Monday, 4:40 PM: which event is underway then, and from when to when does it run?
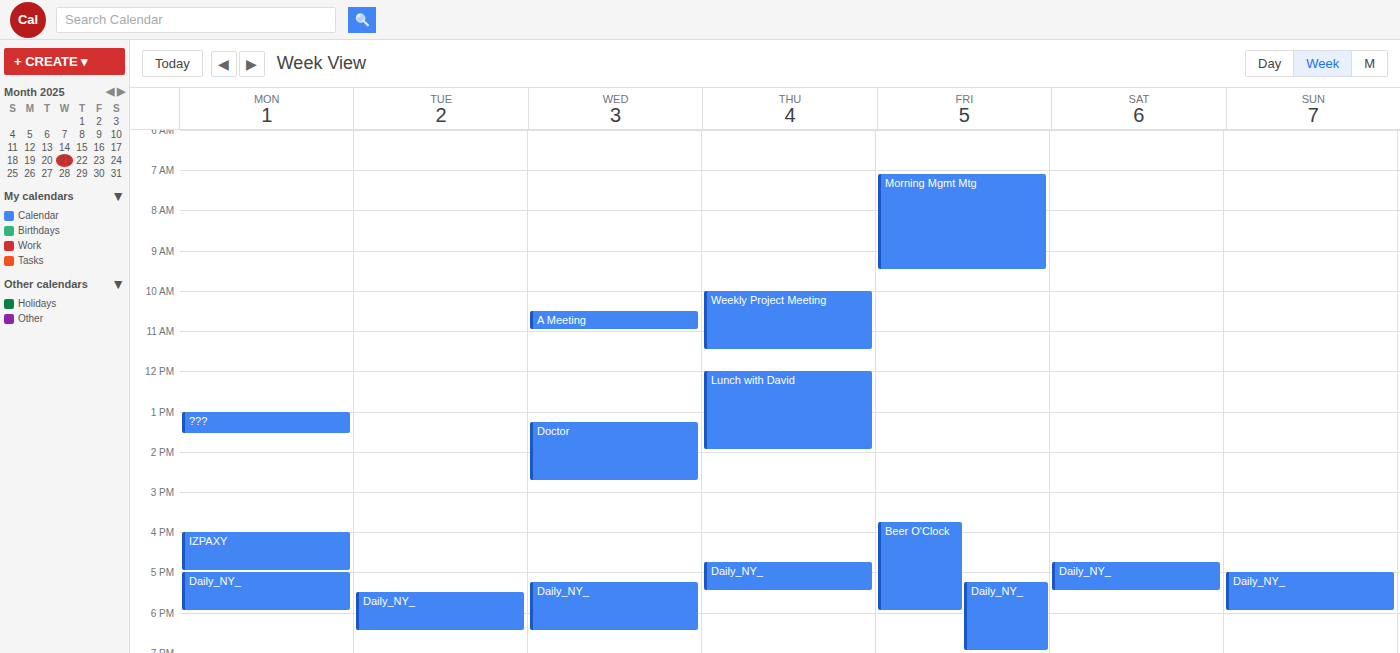
"IZPAXY", 4:00 PM to 5:00 PM